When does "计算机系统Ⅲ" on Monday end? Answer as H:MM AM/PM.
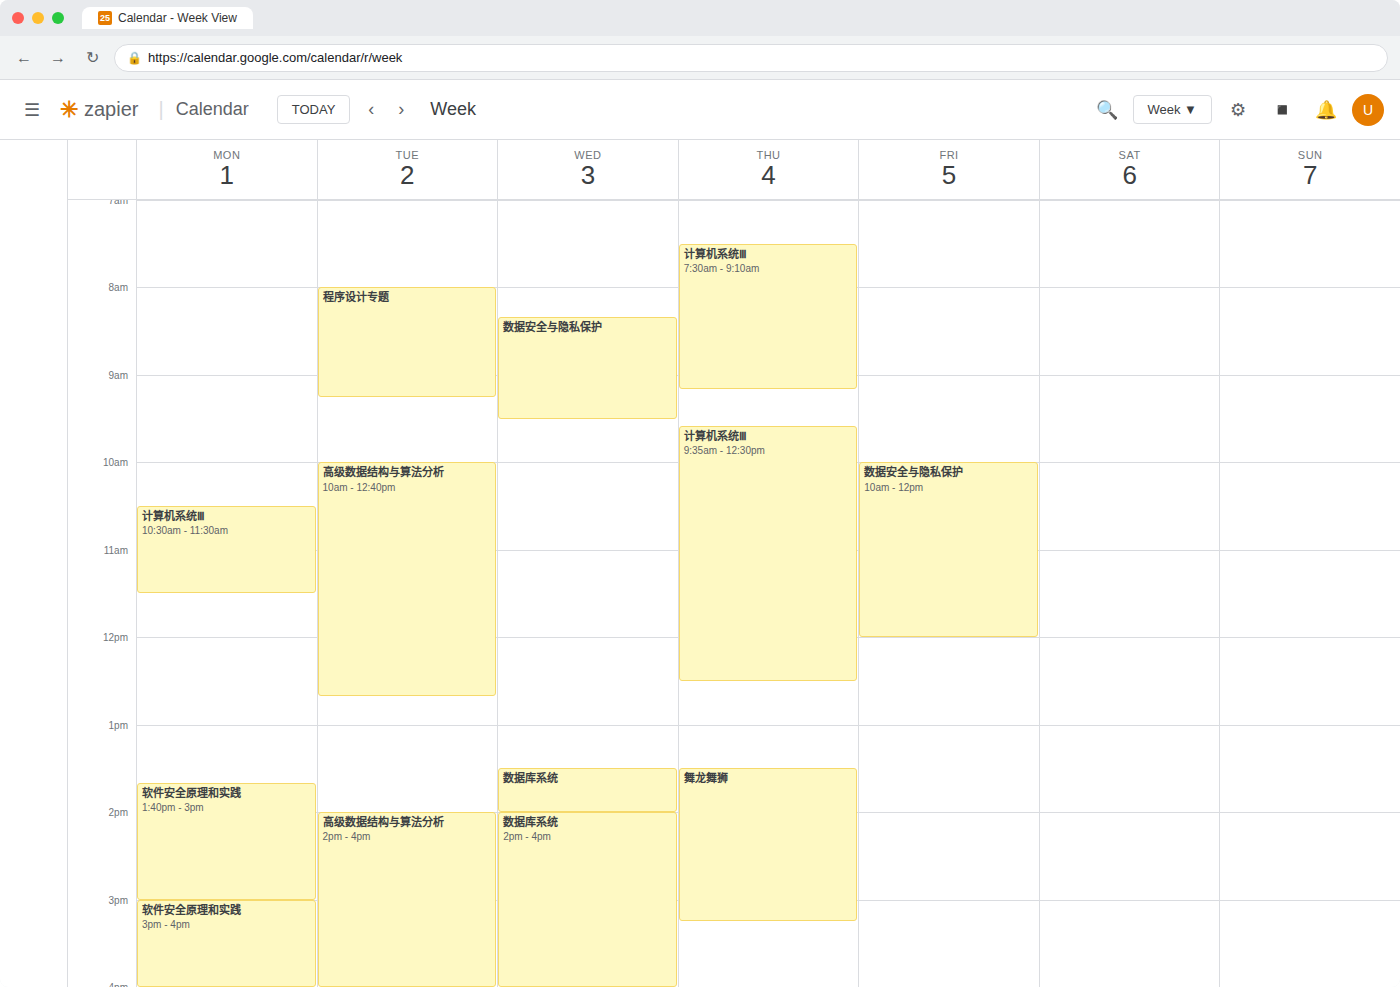
11:30 AM